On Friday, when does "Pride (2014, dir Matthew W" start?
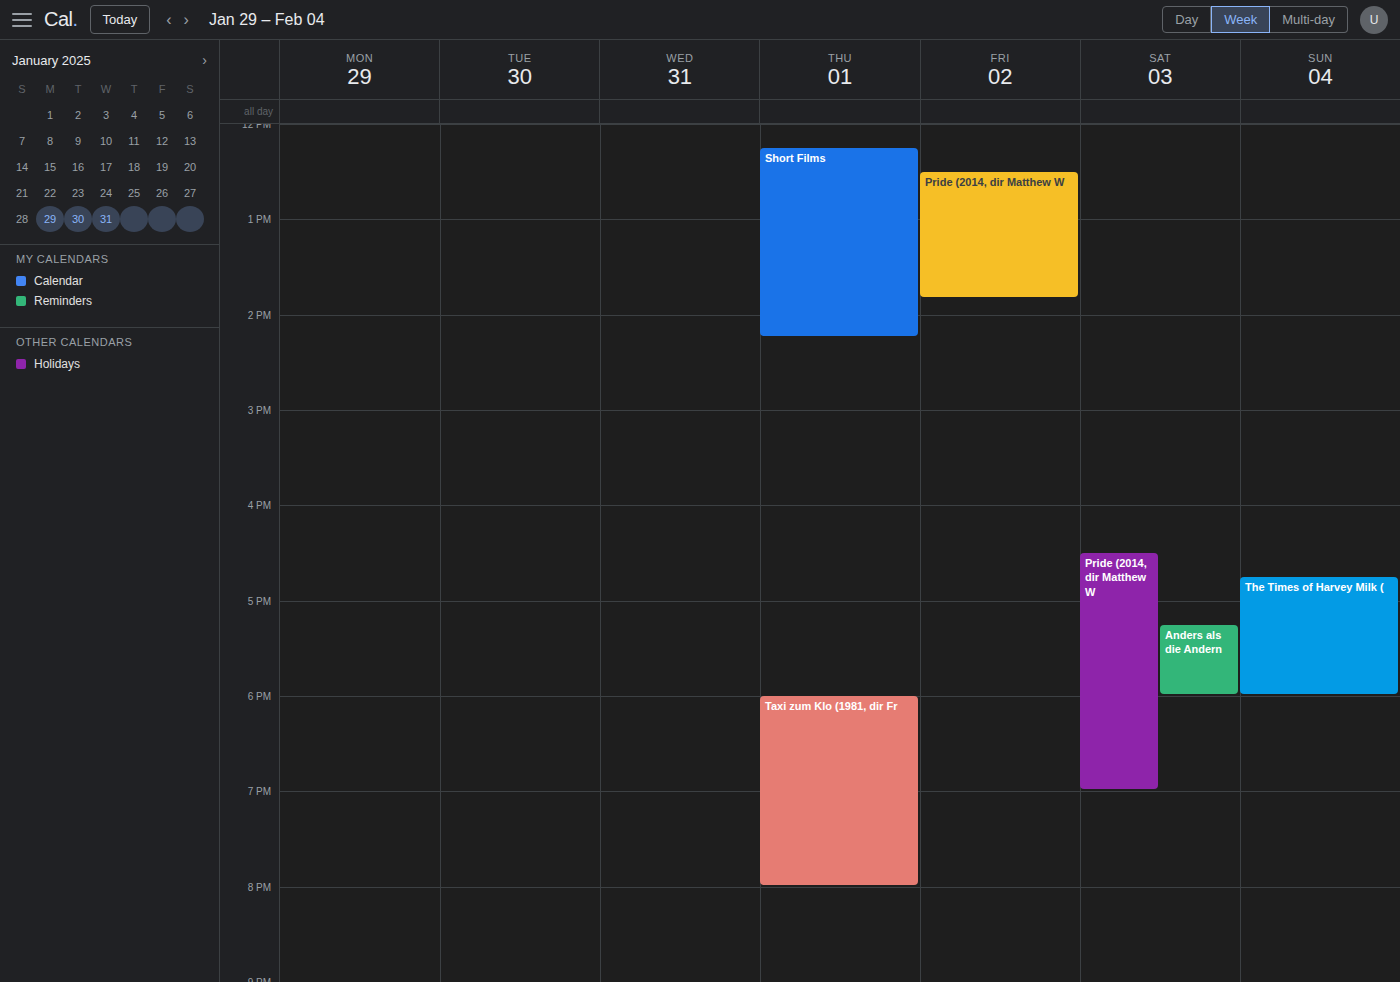
12:30 PM